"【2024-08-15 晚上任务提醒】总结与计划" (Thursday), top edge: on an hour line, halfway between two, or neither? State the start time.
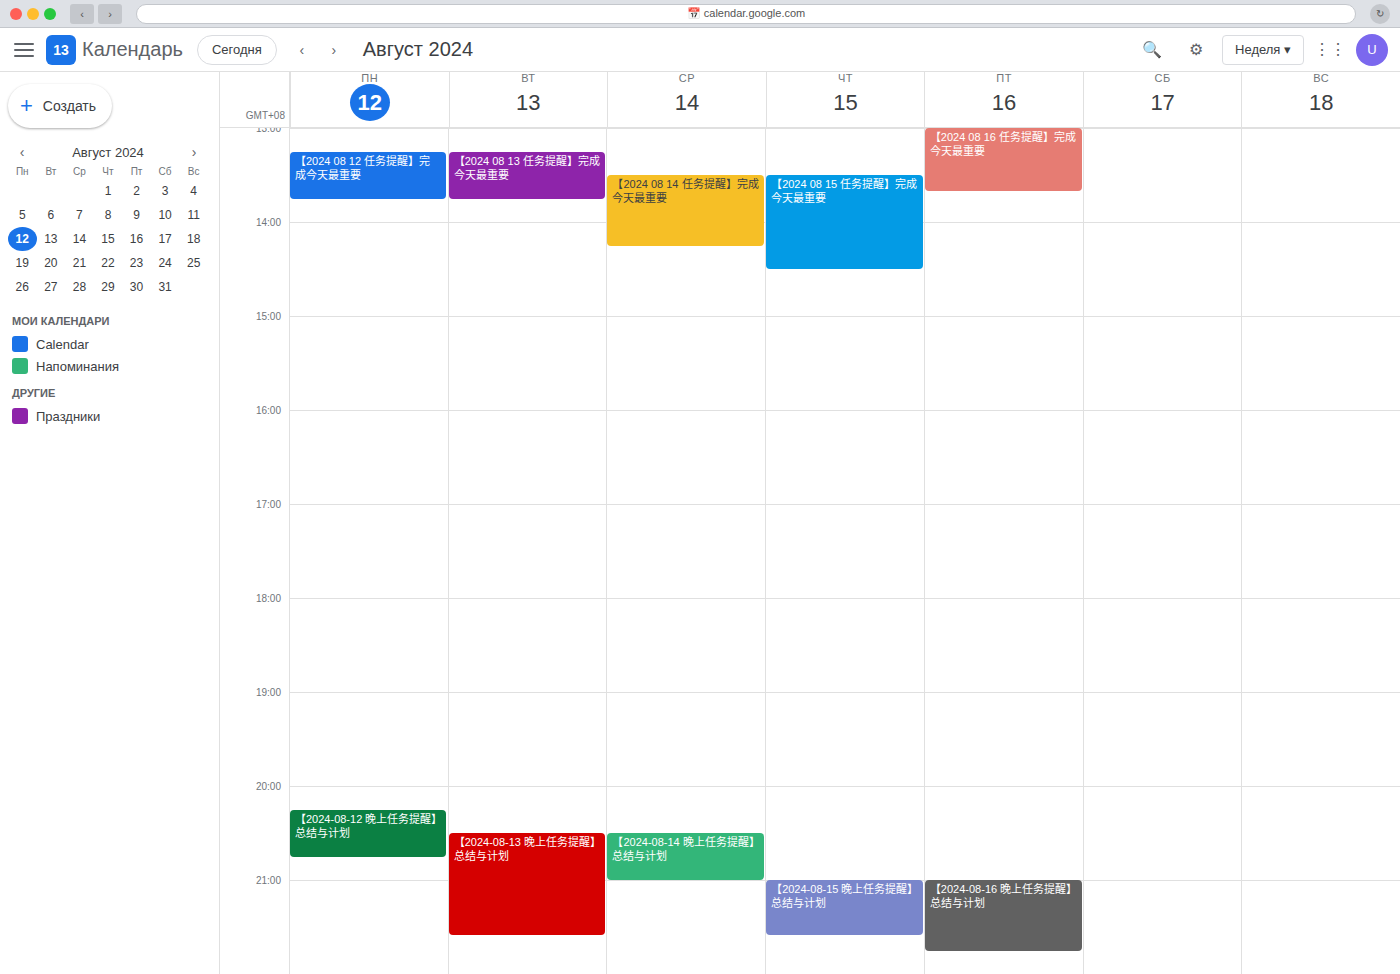
9:00 PM -- exactly on the 9 PM line.